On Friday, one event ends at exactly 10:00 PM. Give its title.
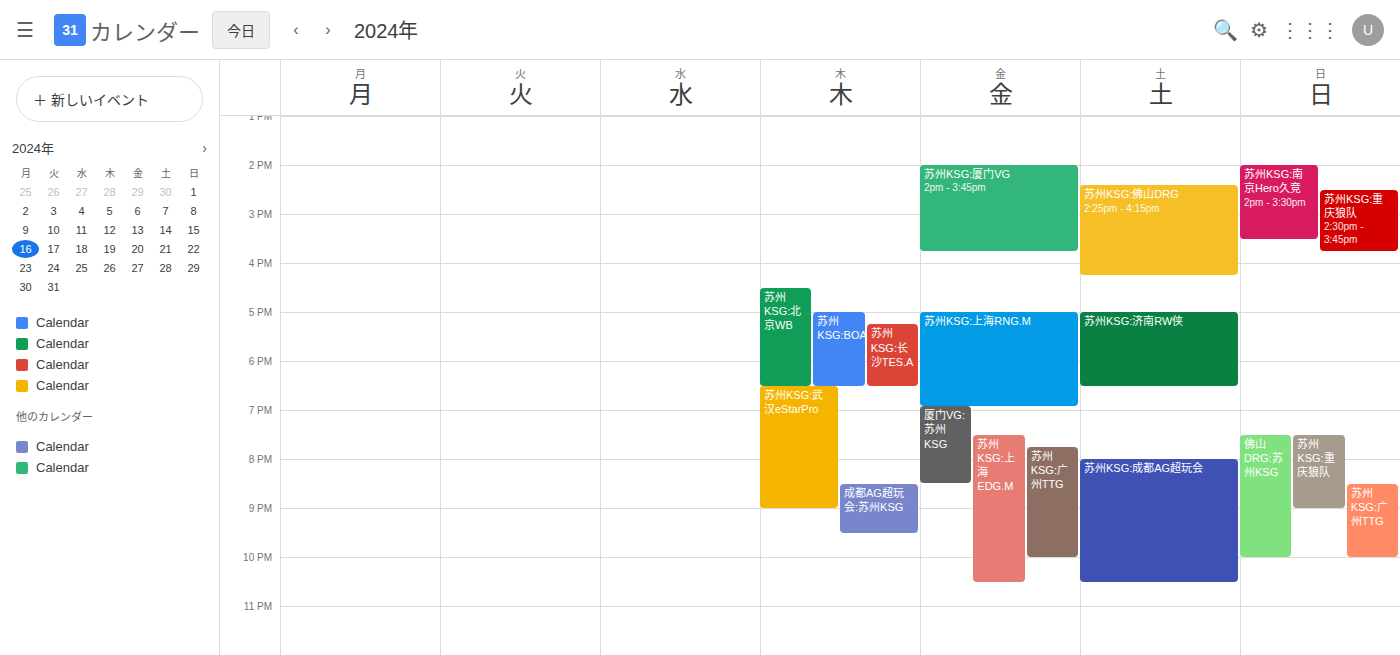
"苏州KSG:广州TTG"